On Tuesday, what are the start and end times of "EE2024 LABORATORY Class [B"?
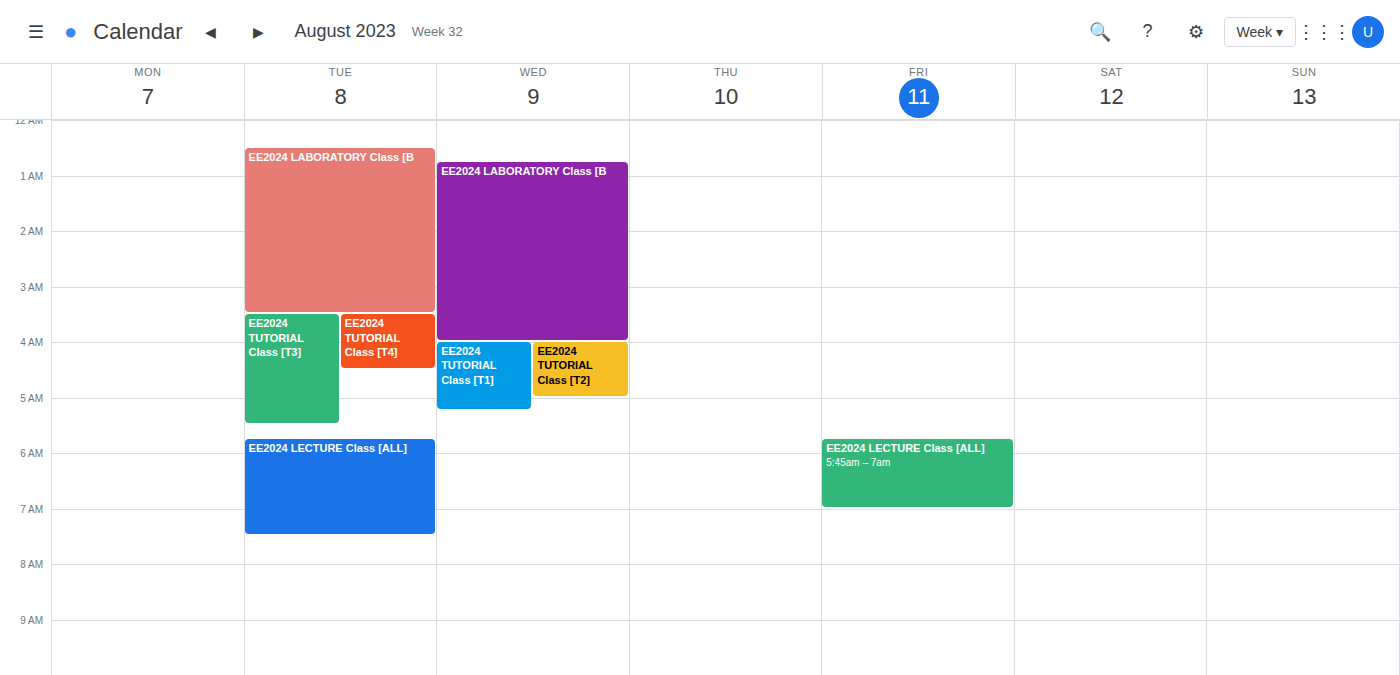
12:30 AM to 3:30 AM